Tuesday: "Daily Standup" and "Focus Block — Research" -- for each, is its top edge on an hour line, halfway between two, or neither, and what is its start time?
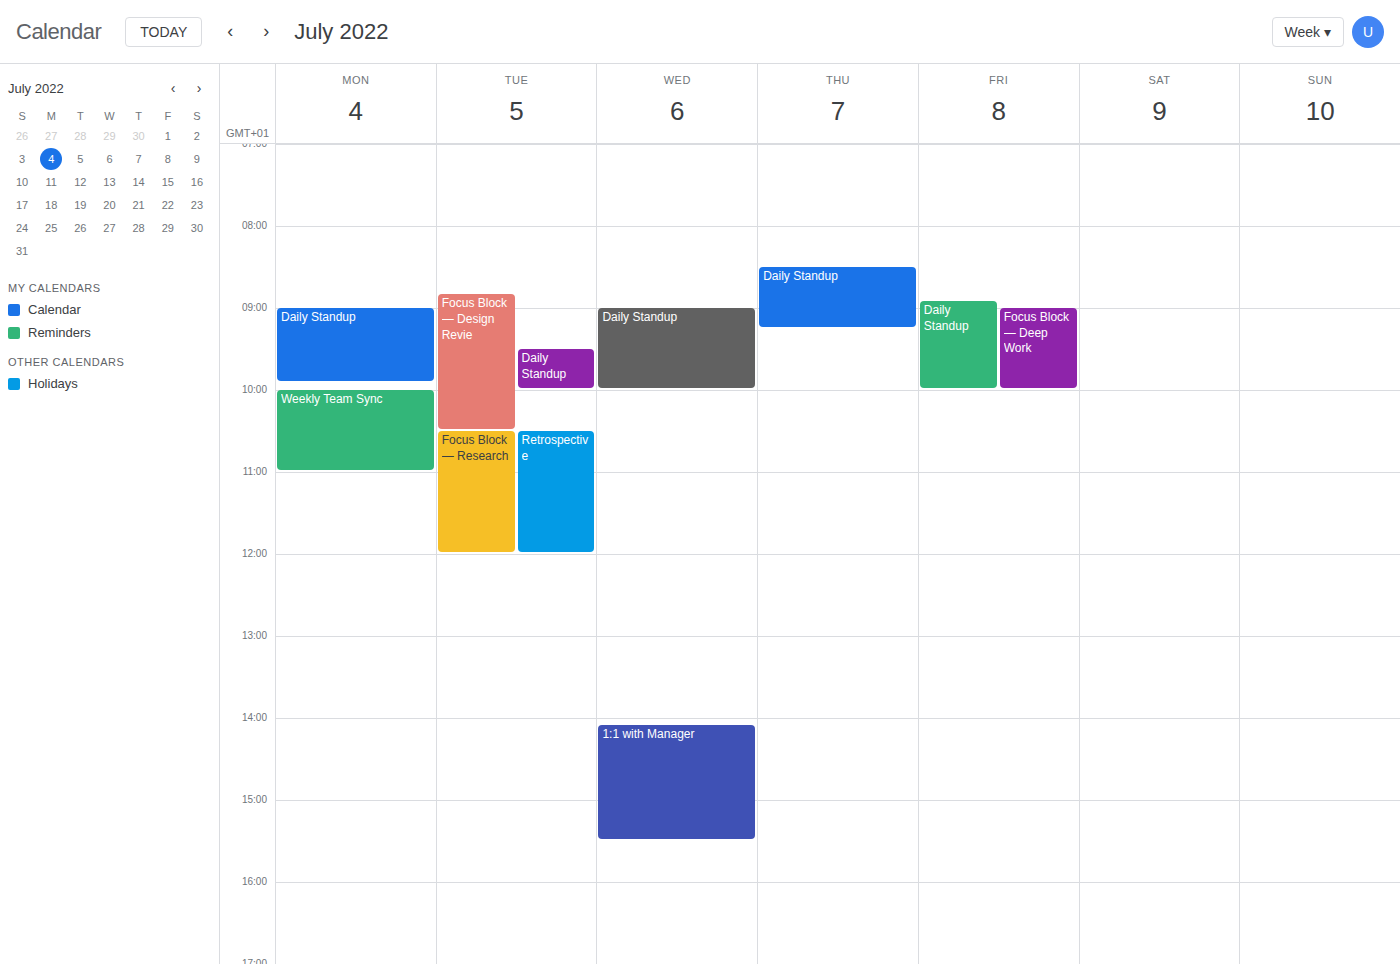
"Daily Standup": 09:30, halfway between the 09:00 and 10:00 lines. "Focus Block — Research": 10:30, halfway between the 10:00 and 11:00 lines.